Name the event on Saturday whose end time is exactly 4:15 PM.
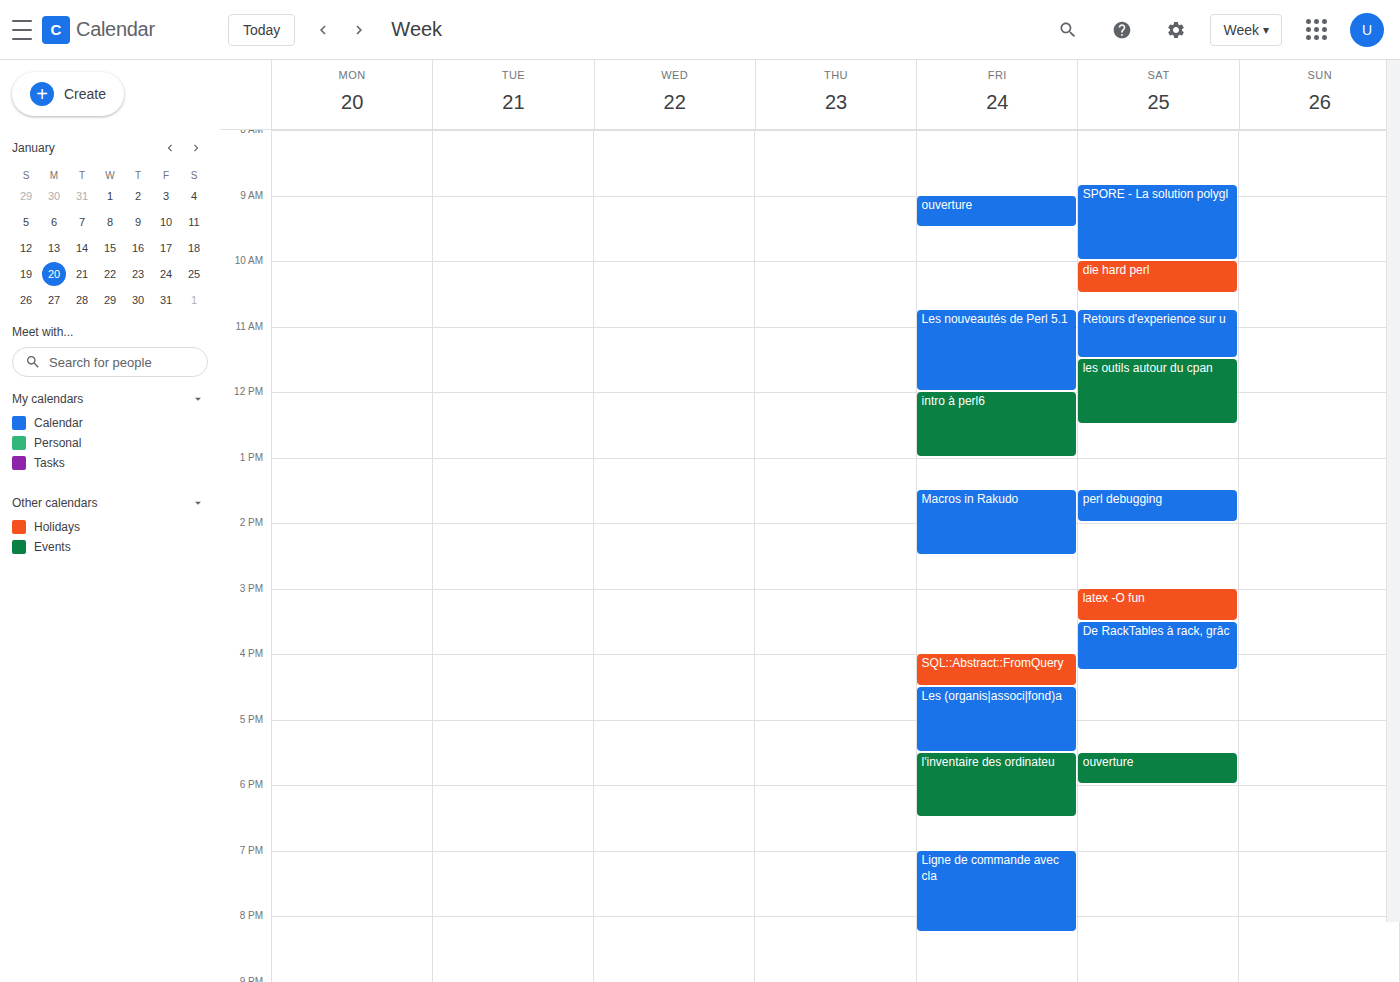
"De RackTables à rack, grâc"